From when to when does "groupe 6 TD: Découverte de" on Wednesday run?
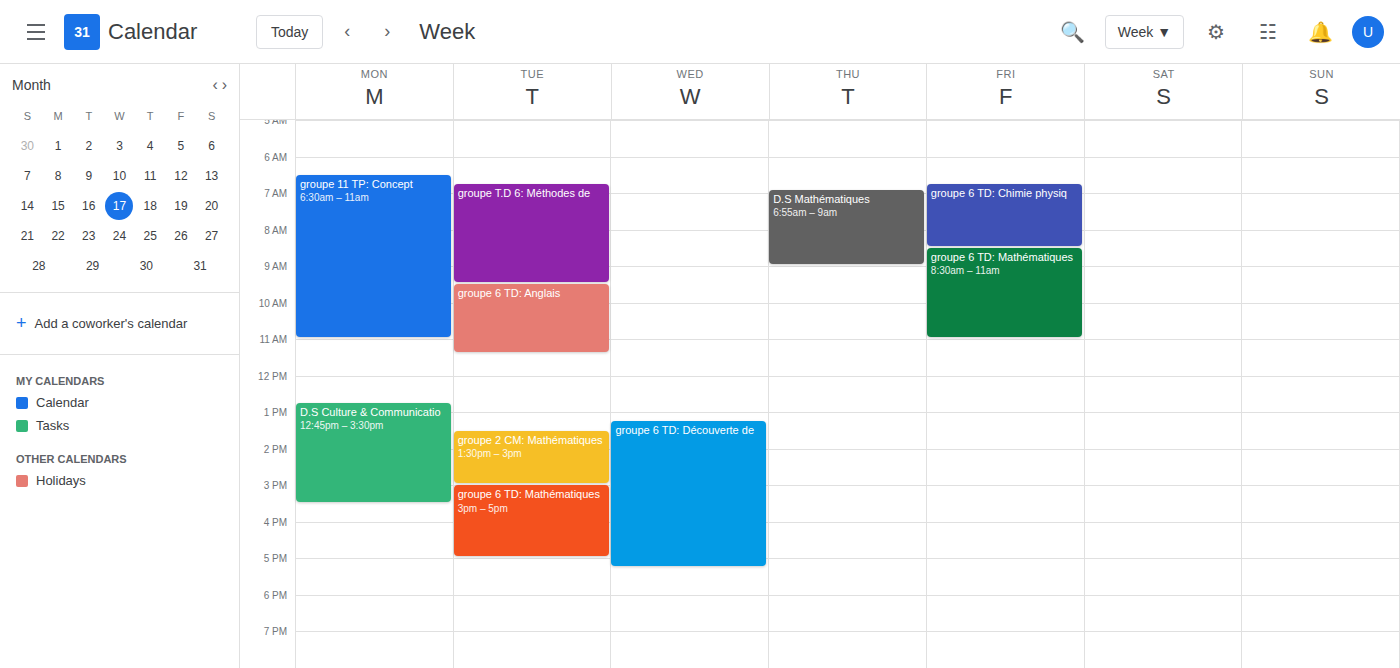
1:15 PM to 5:15 PM